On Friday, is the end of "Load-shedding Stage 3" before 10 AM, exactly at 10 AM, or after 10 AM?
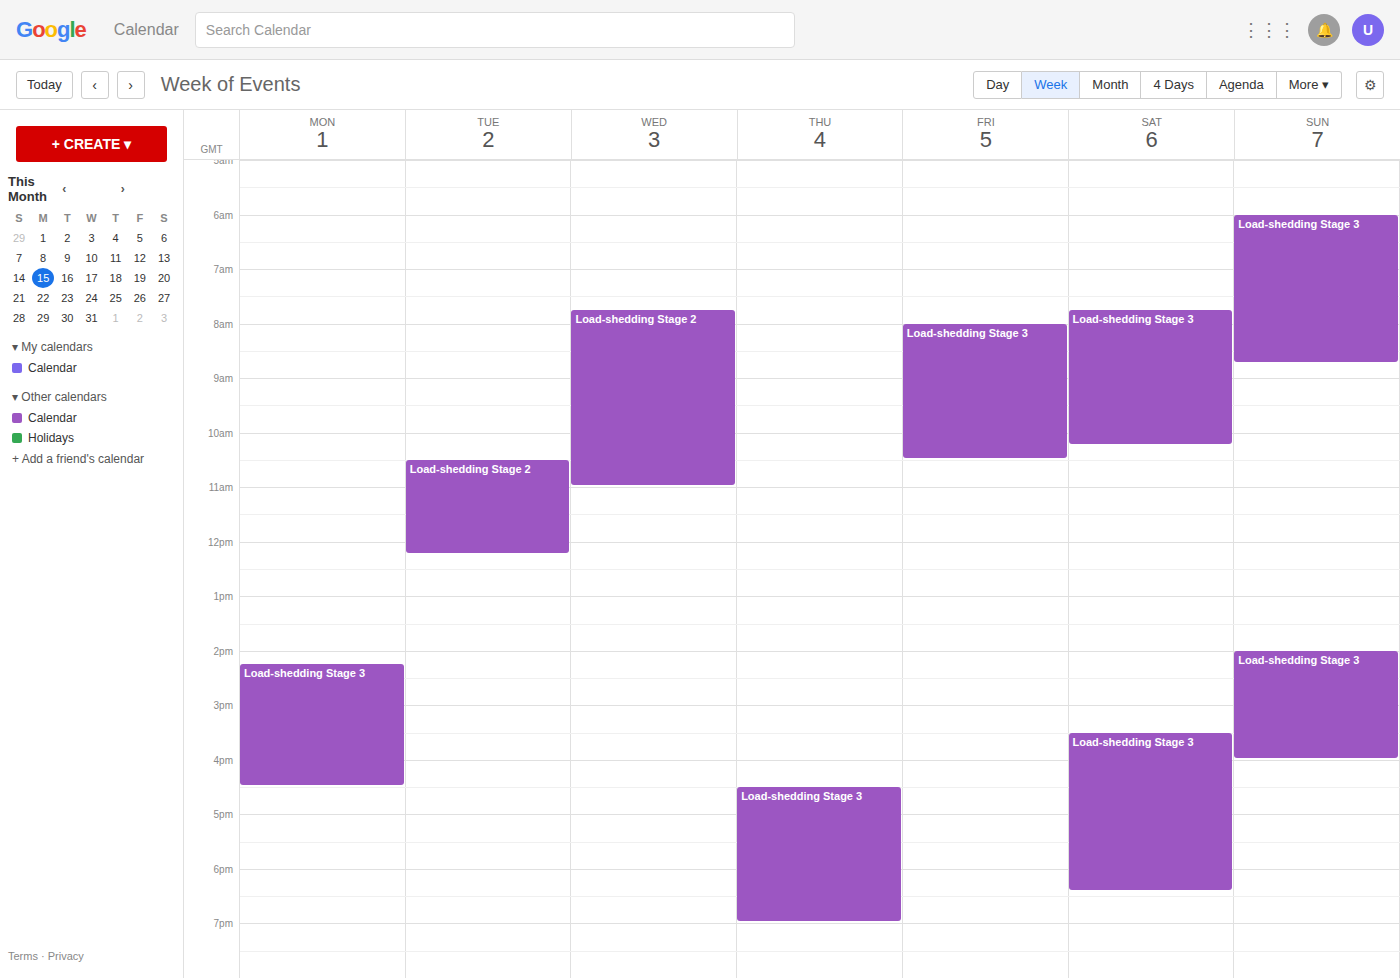
10:30 AM -- after 10 AM, 30 minutes below the 10 AM line.